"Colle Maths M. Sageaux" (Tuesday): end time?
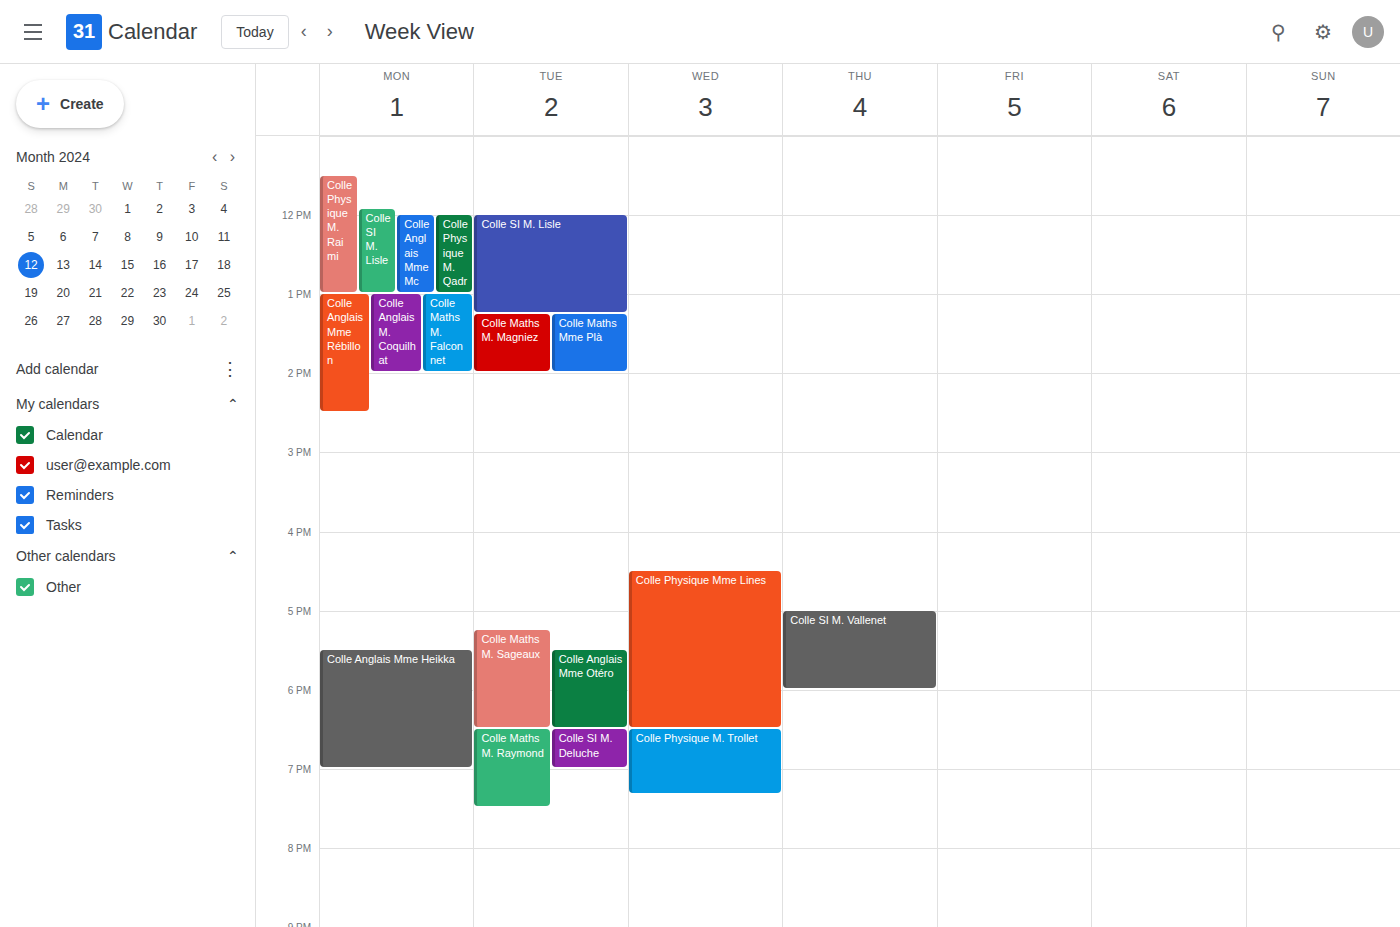
6:30 PM